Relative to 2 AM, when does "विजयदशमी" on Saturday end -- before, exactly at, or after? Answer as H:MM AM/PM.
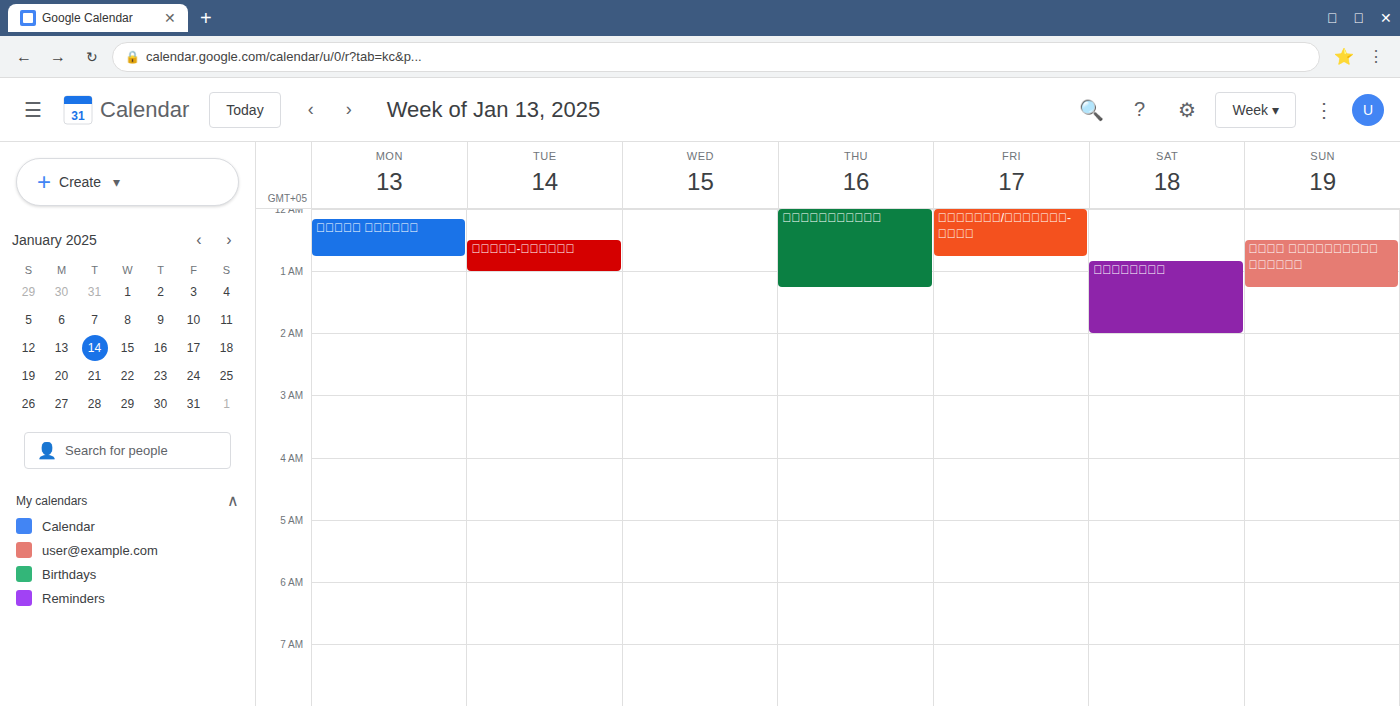
2:00 AM -- exactly at 2 AM, on the 2 AM line.